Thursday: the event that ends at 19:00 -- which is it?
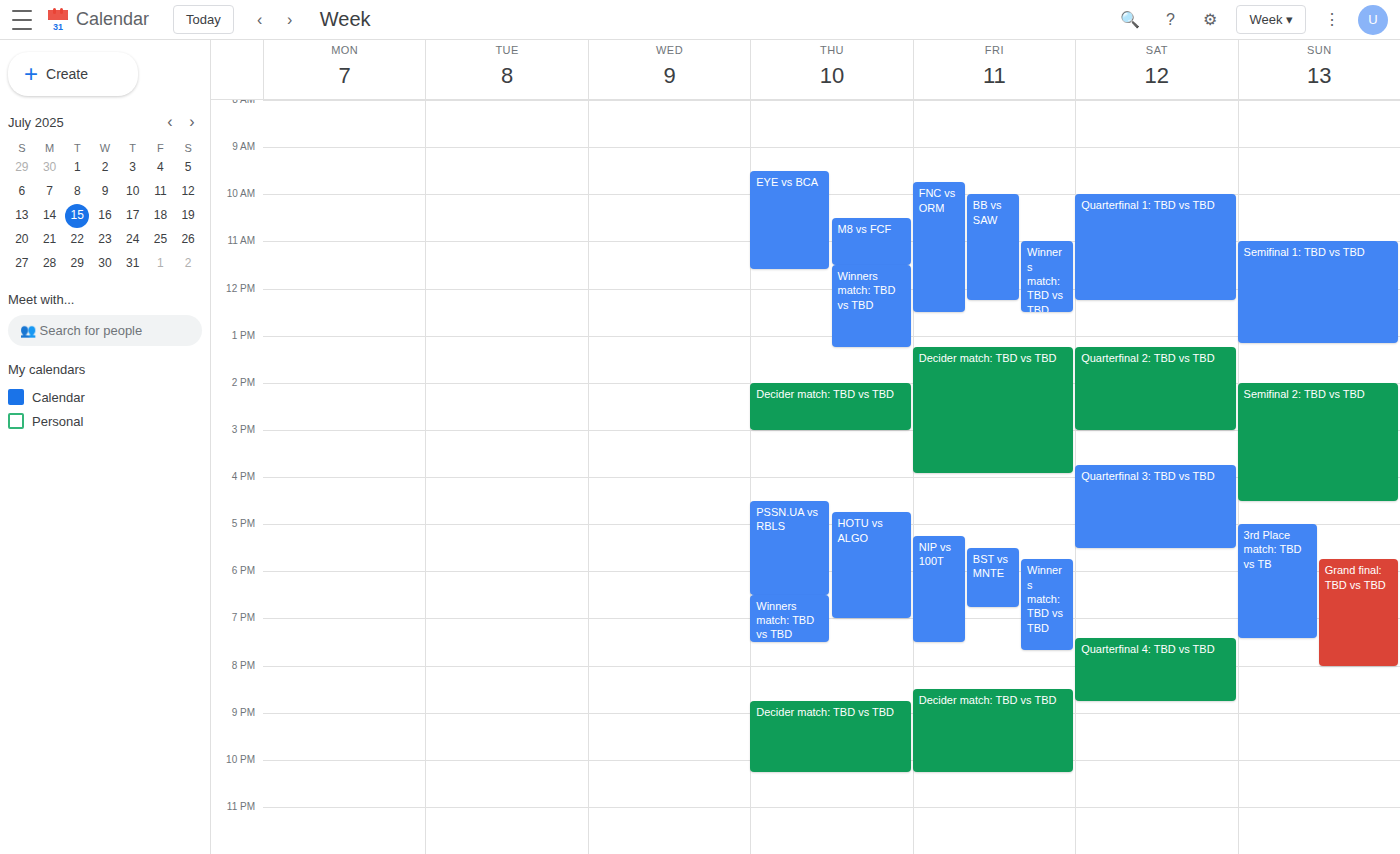
"HOTU vs ALGO"